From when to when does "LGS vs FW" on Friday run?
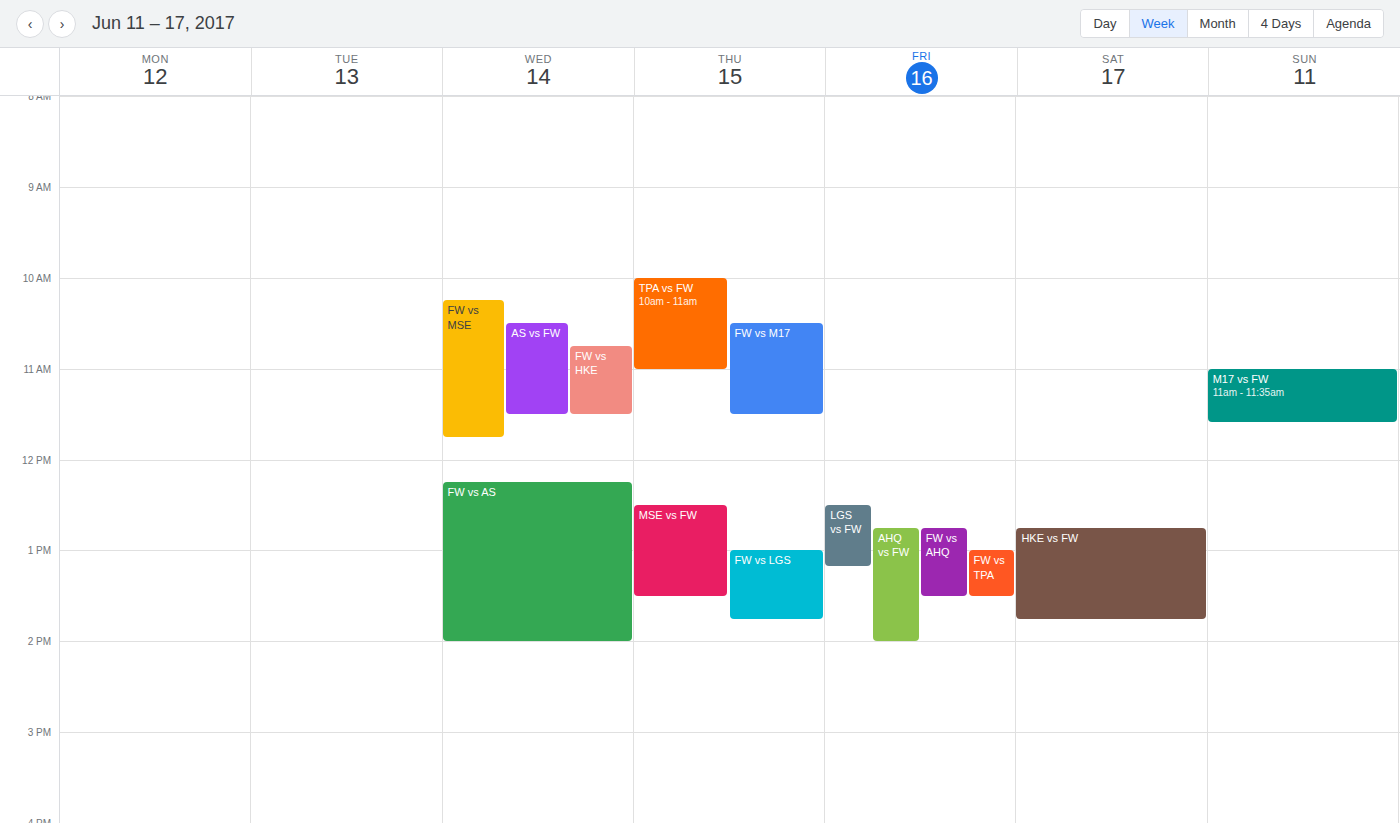
12:30 PM to 1:10 PM